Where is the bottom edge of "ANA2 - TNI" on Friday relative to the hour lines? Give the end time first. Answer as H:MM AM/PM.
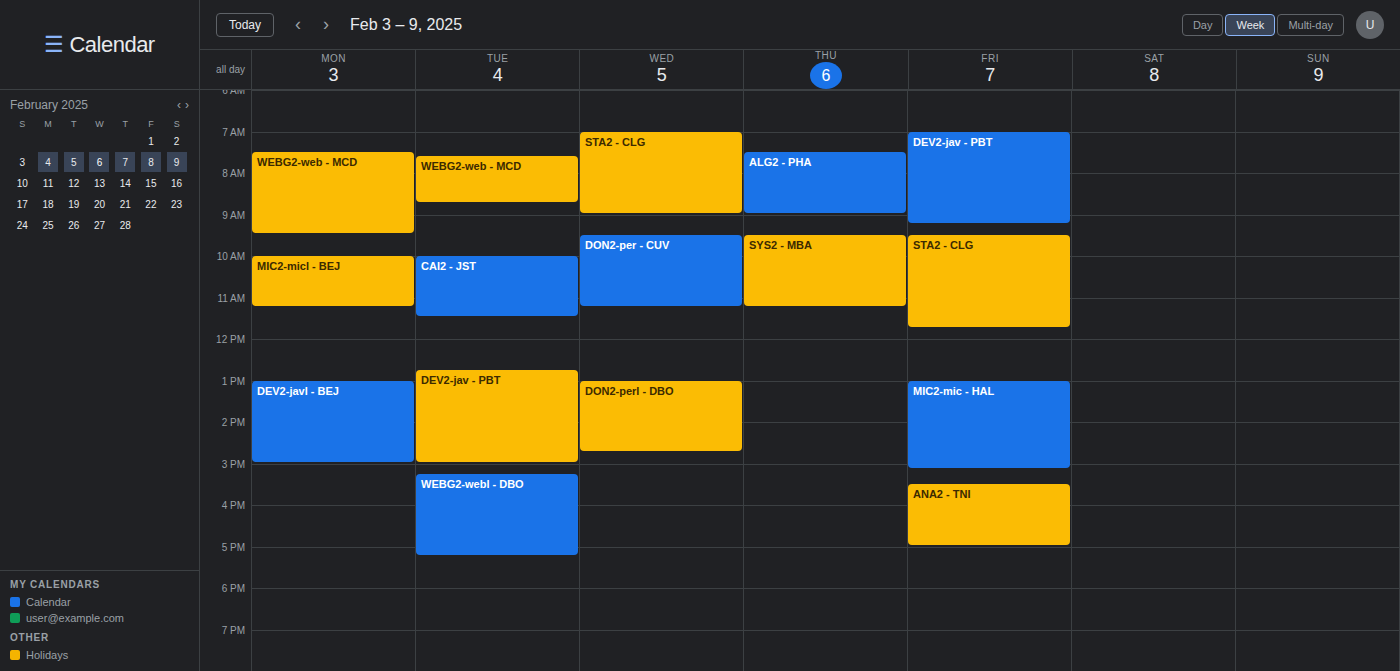
5:00 PM -- exactly on the 5 PM line.